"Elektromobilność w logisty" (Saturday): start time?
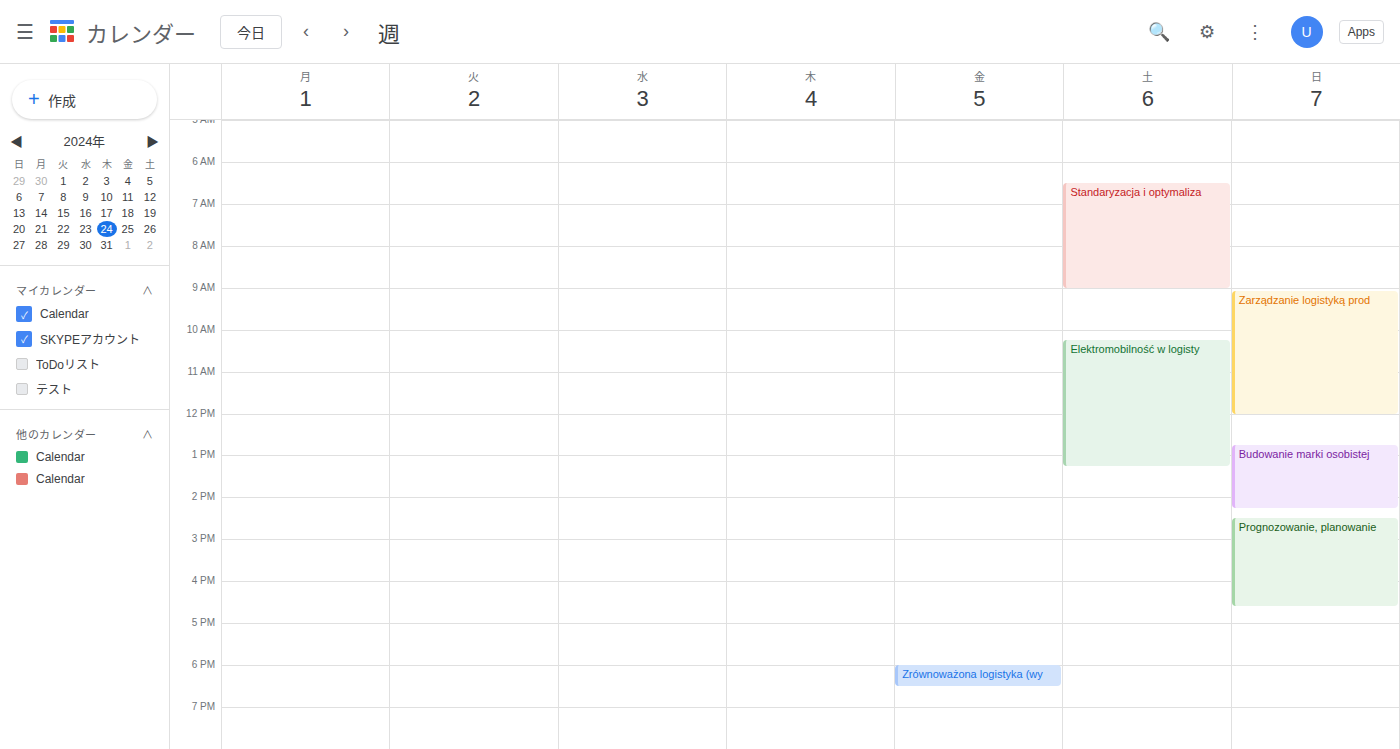
10:15 AM